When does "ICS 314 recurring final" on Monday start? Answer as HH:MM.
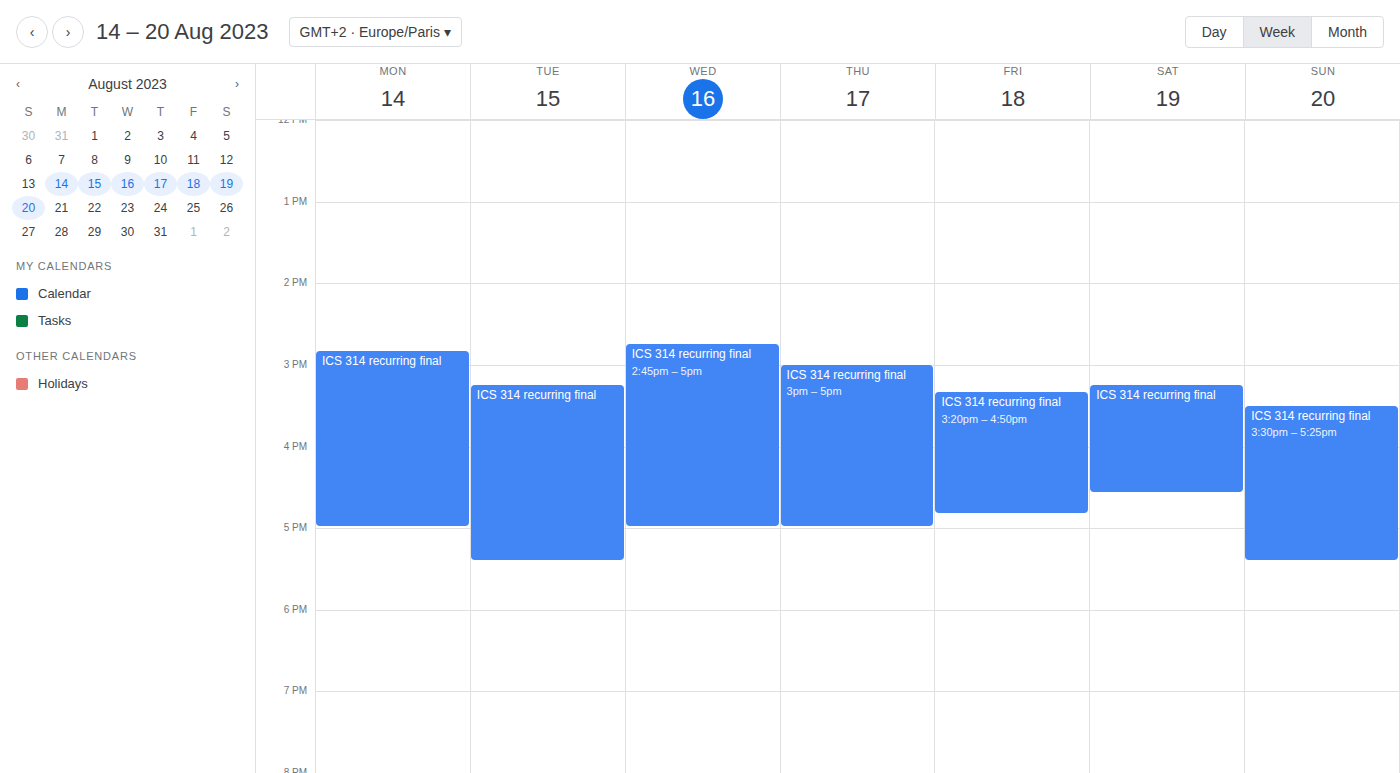
14:50